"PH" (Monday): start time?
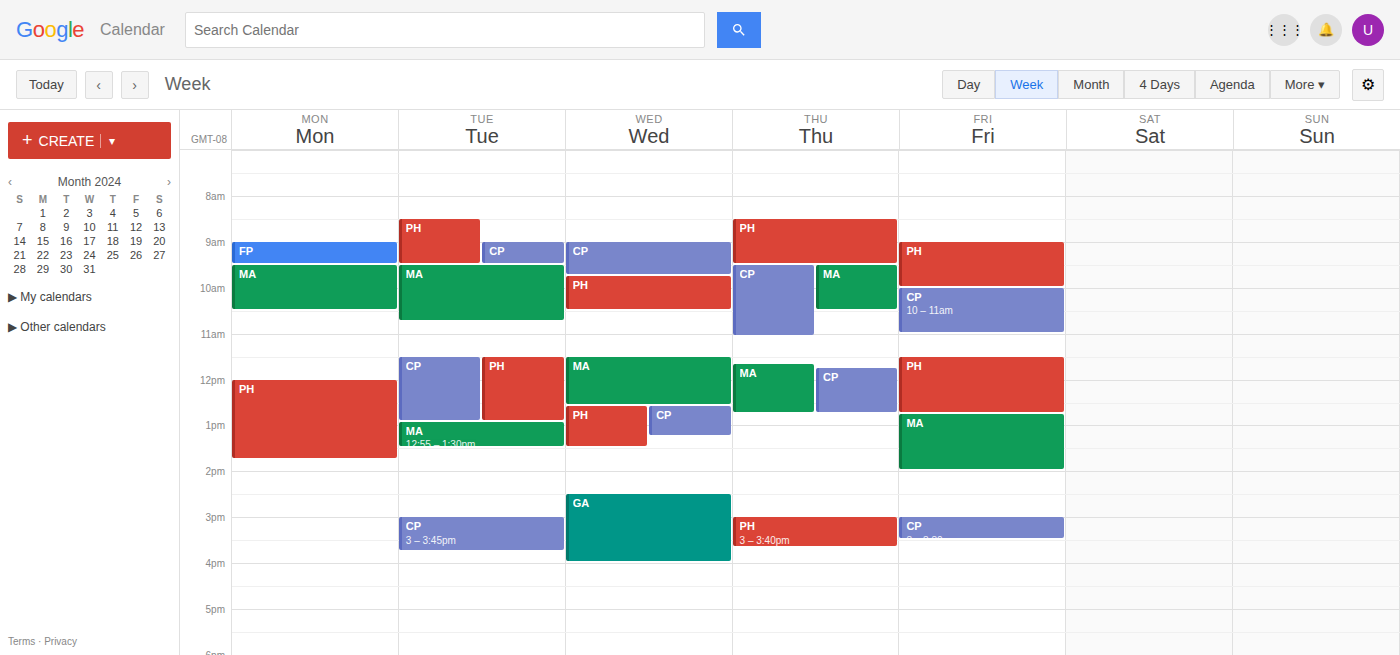
12:00